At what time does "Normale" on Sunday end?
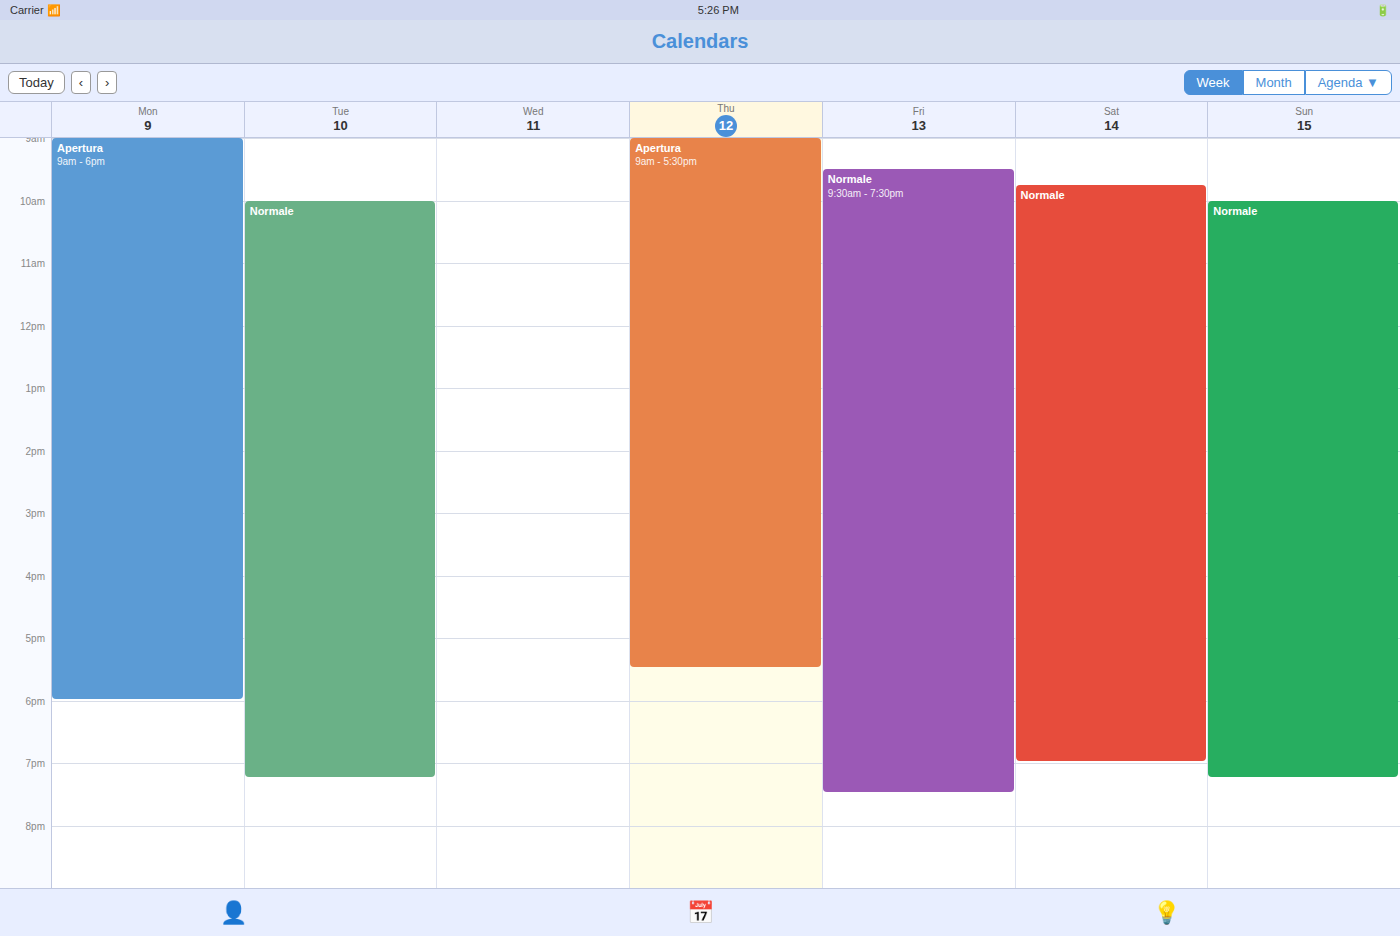
7:15 PM